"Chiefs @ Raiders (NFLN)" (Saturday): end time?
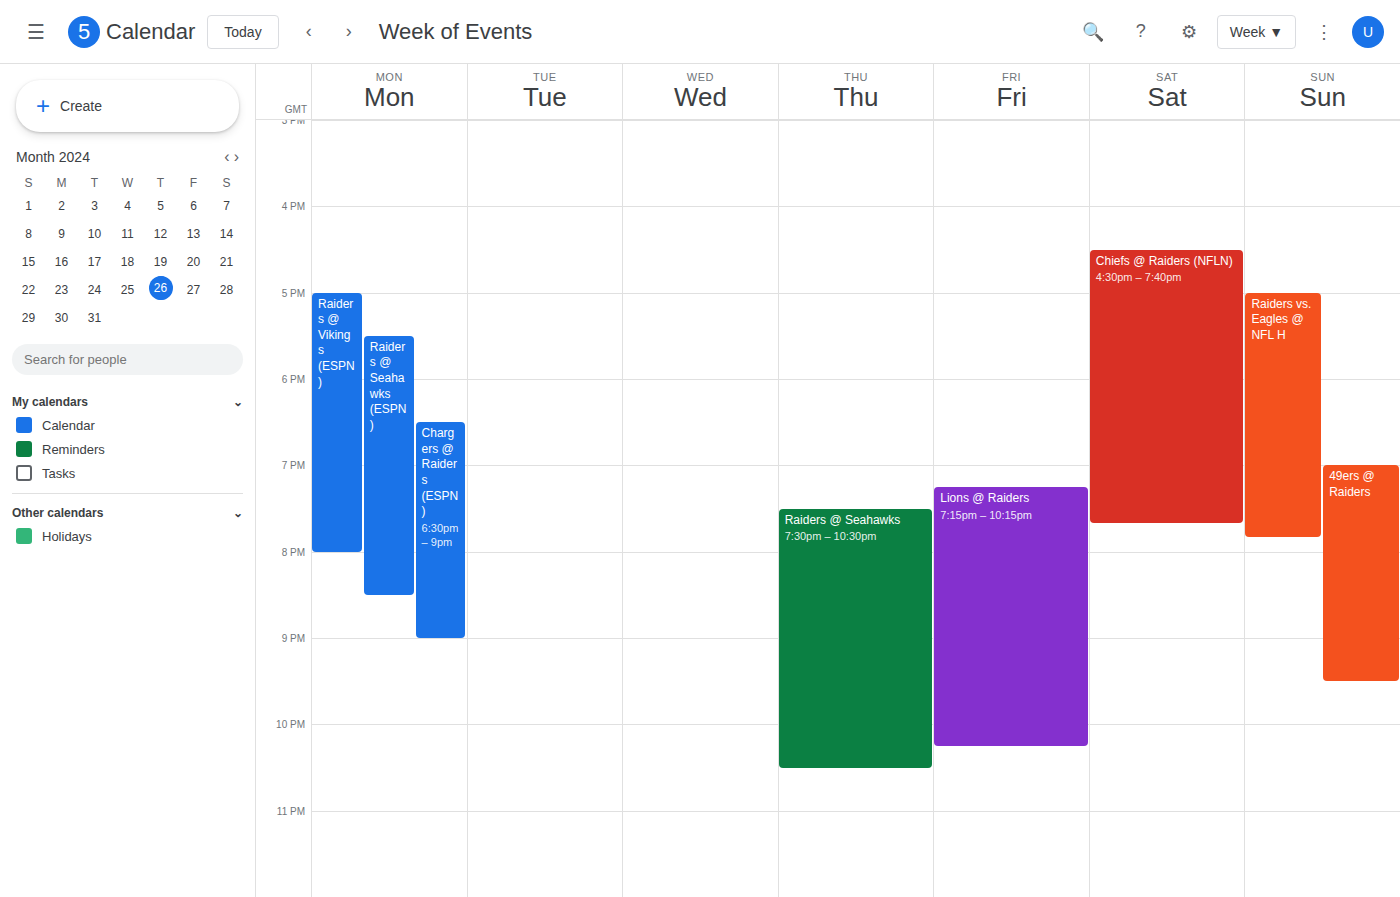
19:40